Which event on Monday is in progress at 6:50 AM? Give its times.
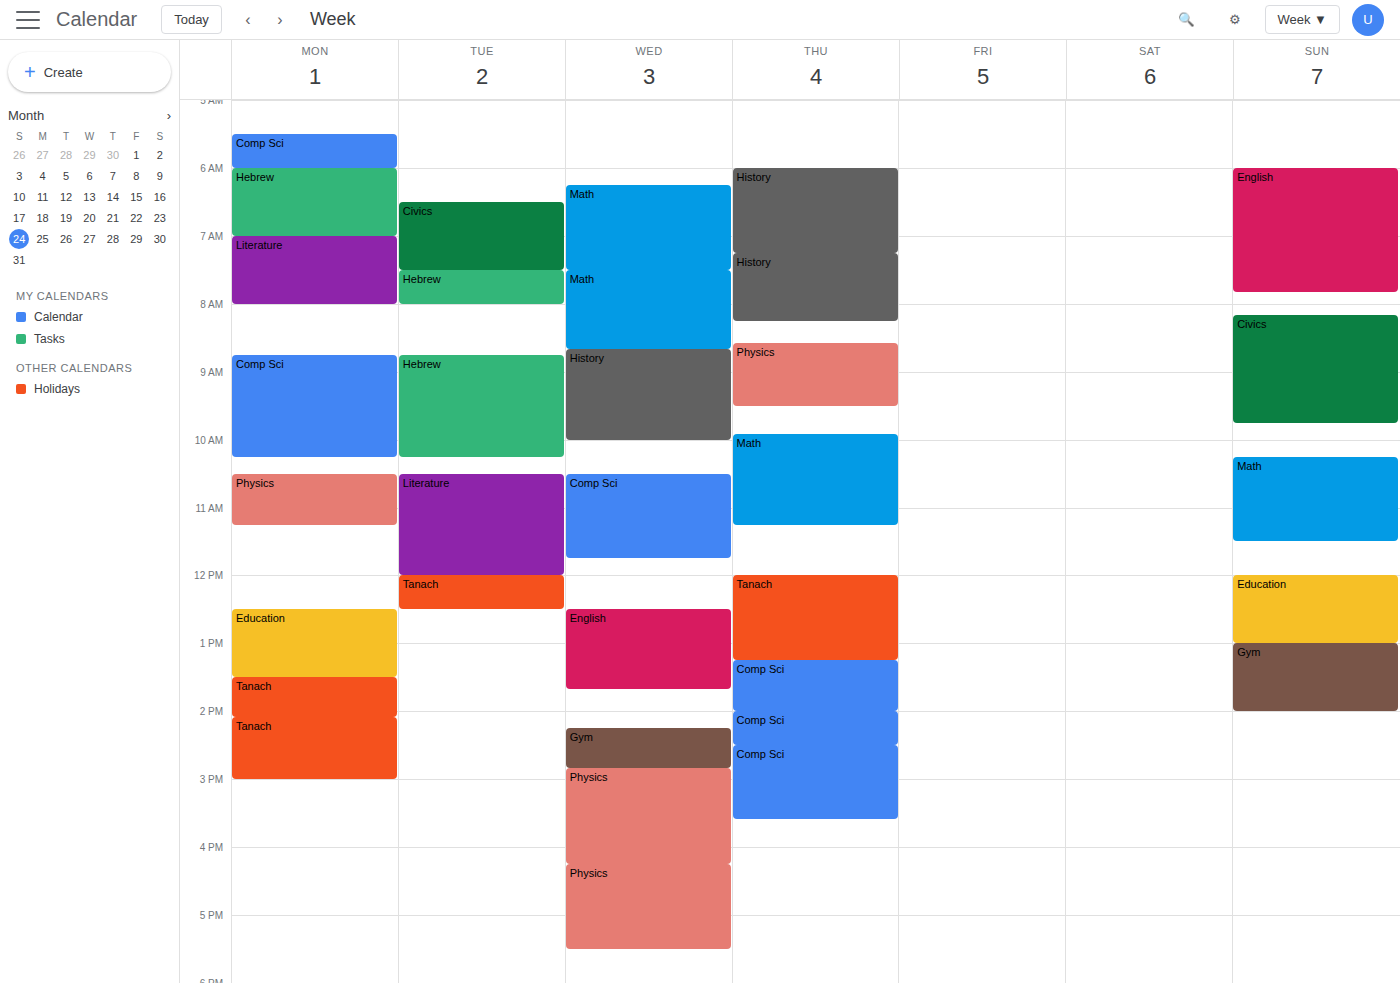
"Hebrew", 6:00 AM to 7:00 AM